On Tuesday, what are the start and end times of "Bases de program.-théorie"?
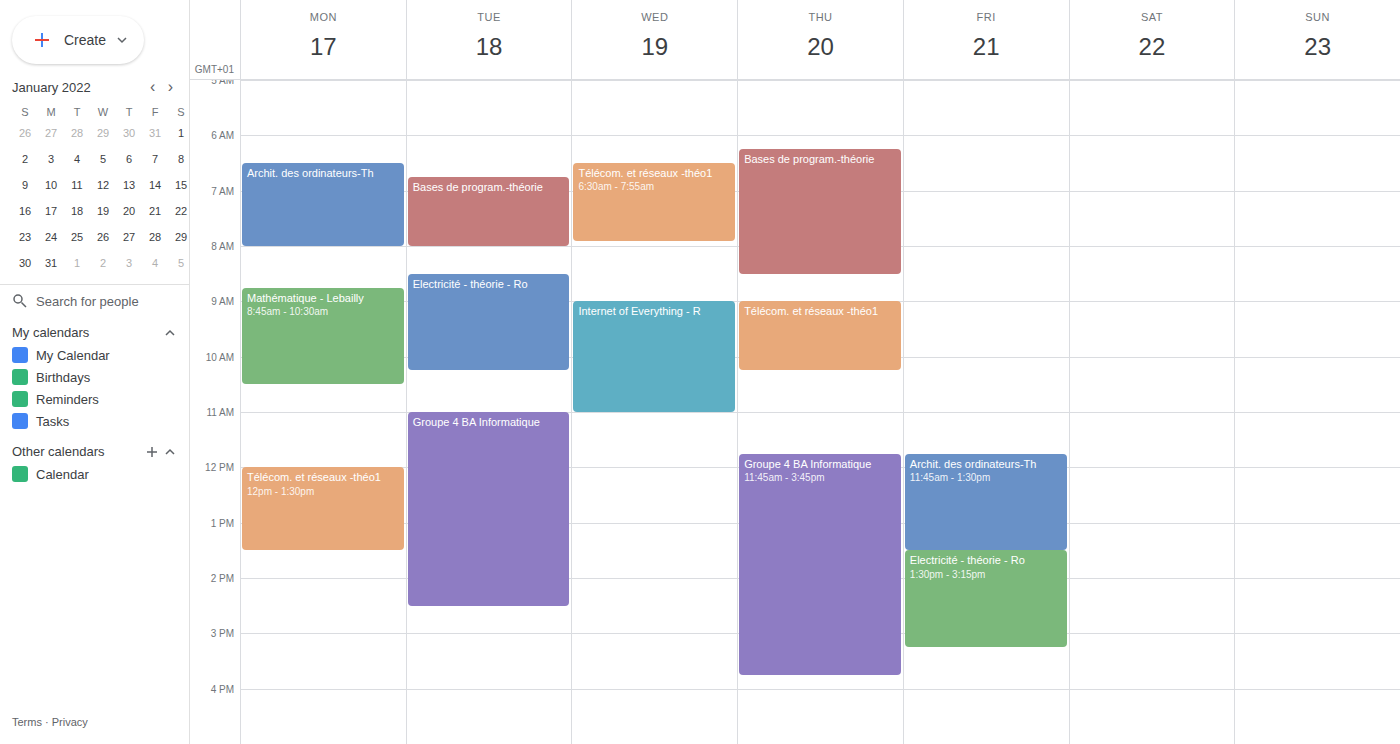
6:45 AM to 8:00 AM